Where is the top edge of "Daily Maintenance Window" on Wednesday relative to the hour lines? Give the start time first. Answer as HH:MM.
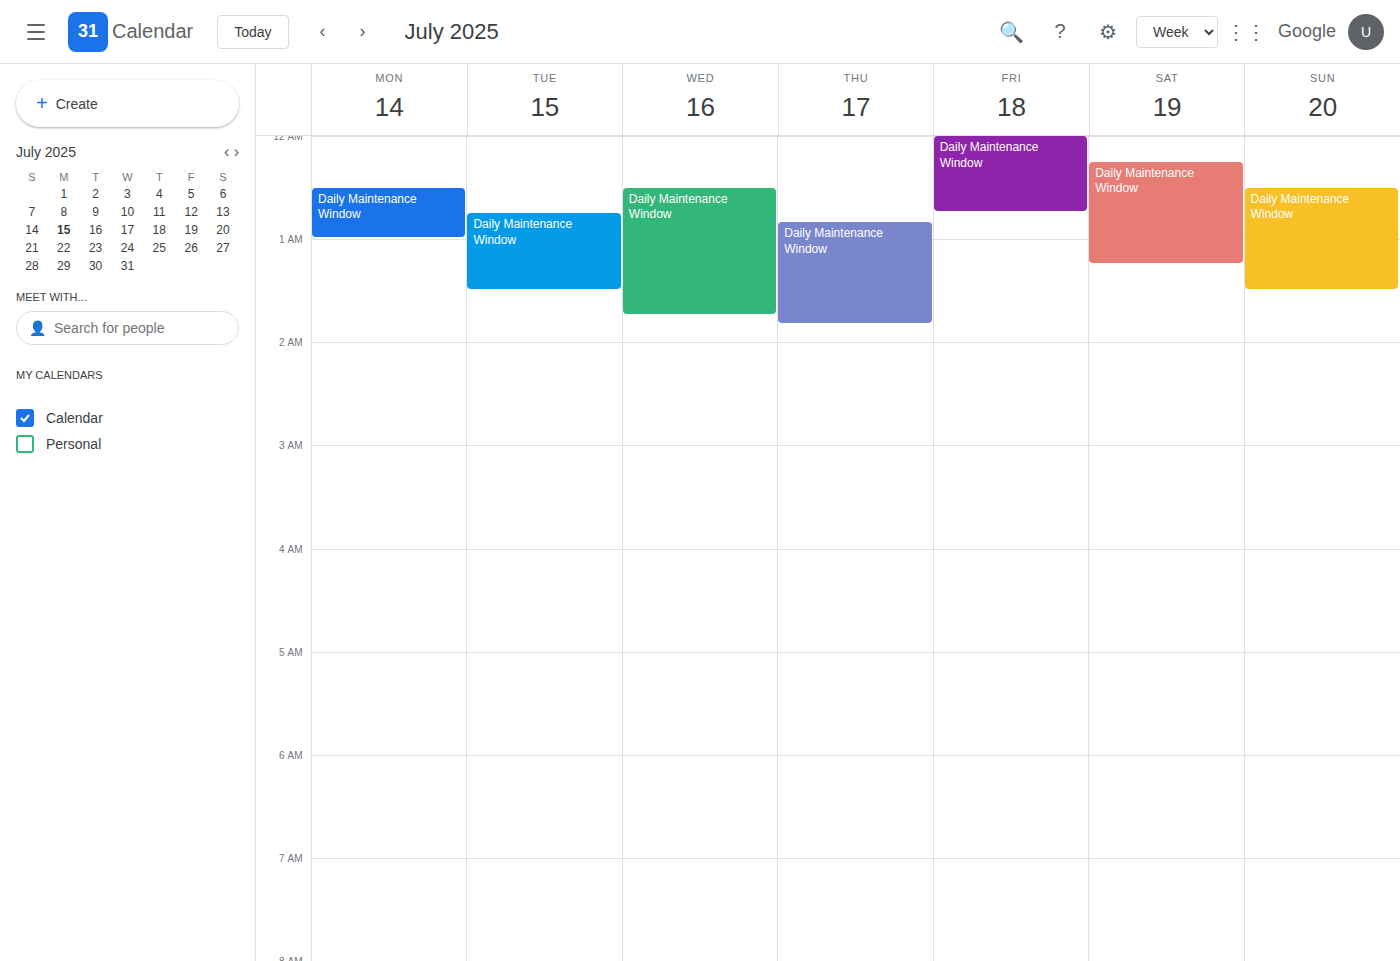
00:30 -- halfway between the 00:00 and 01:00 lines.